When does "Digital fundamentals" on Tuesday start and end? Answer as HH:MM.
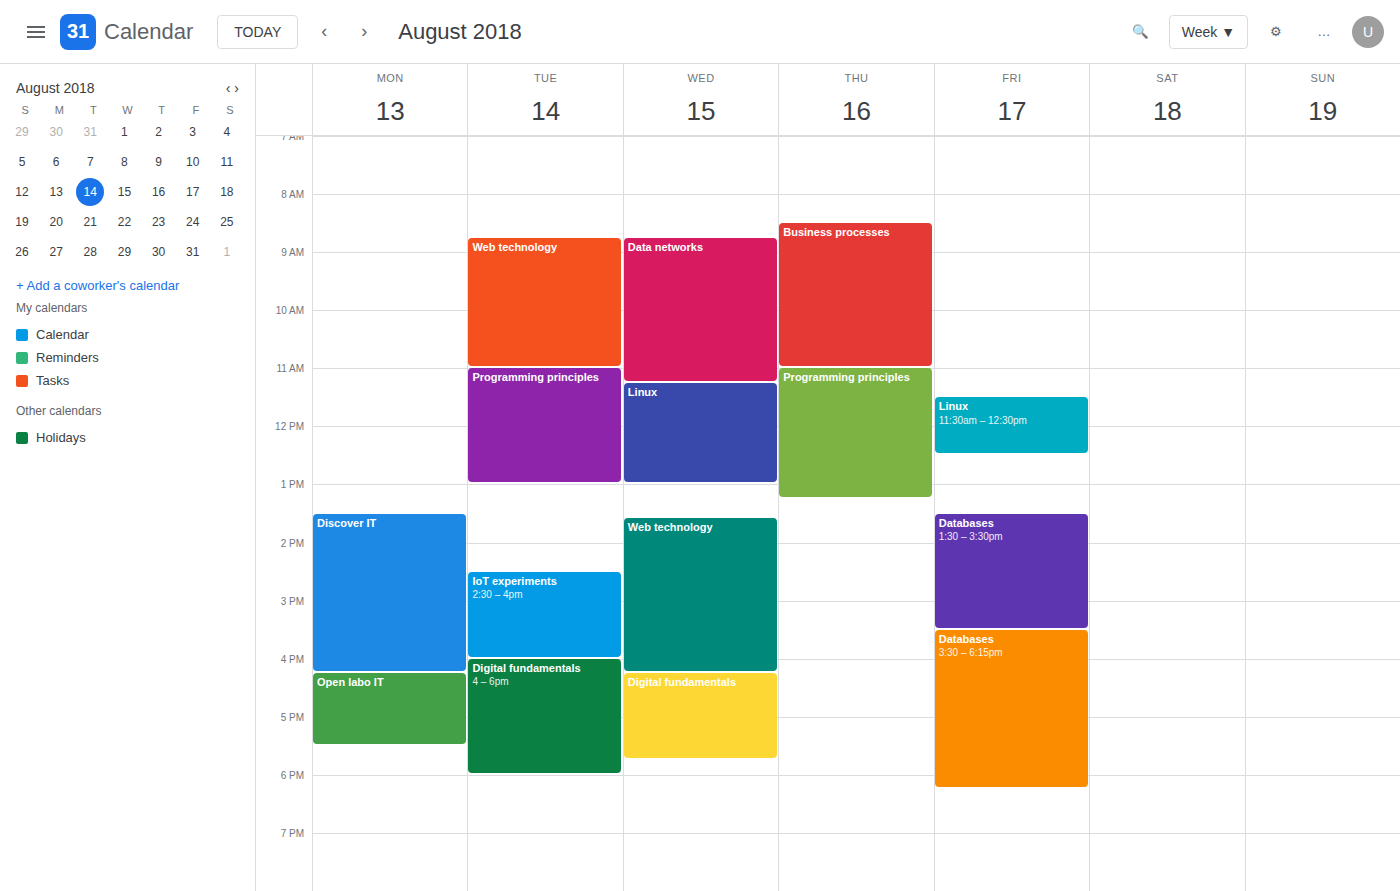
16:00 to 18:00